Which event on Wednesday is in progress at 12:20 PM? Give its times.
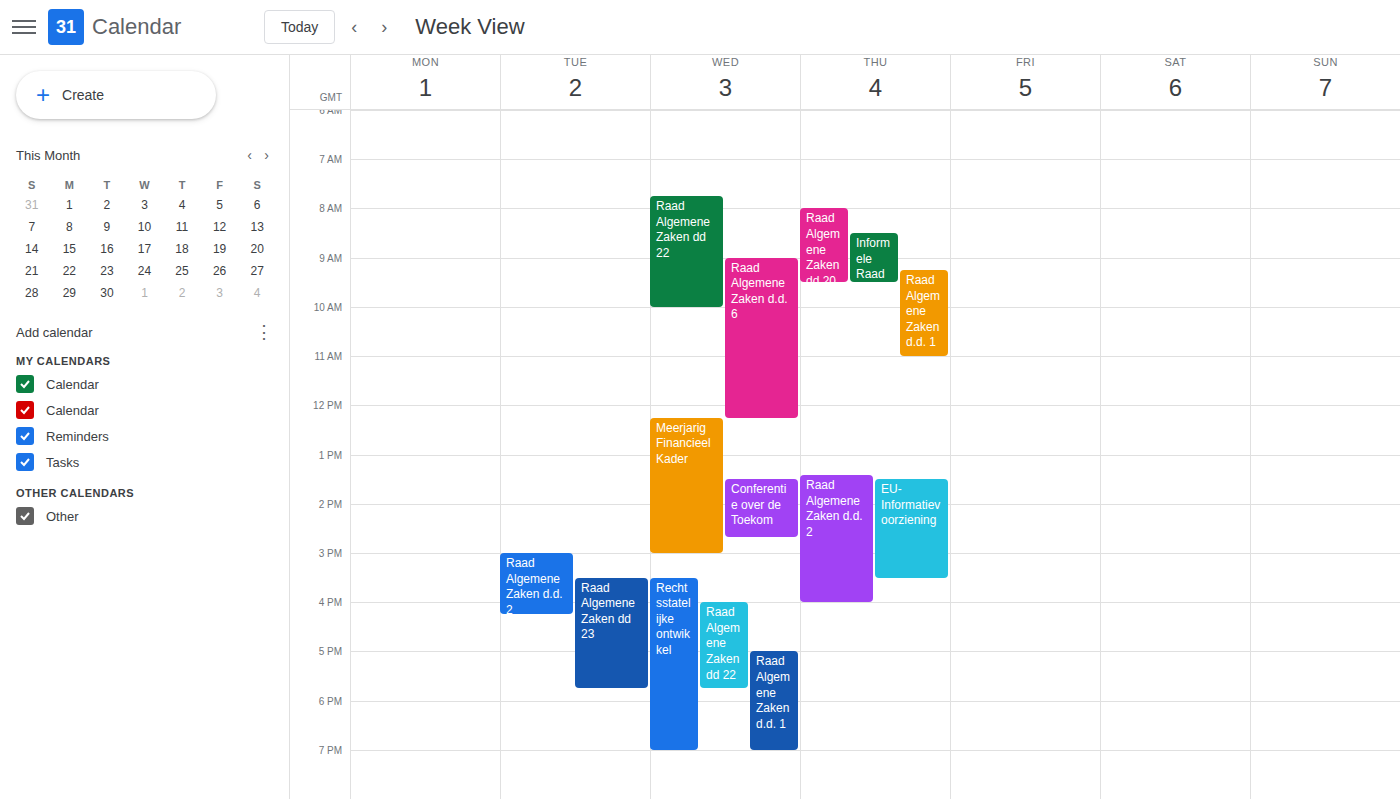
"Meerjarig Financieel Kader", 12:15 PM to 3:00 PM